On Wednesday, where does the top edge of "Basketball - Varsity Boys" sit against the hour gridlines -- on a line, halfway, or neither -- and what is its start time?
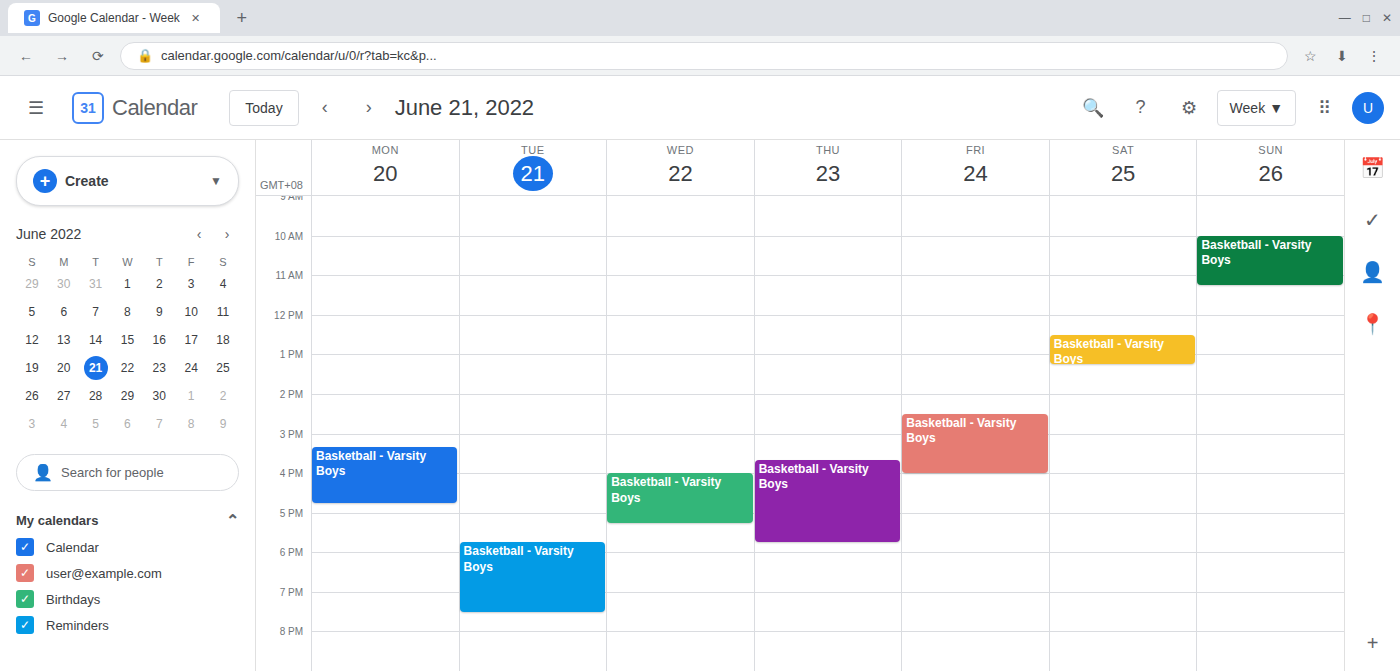
4:00 PM -- exactly on the 4 PM line.